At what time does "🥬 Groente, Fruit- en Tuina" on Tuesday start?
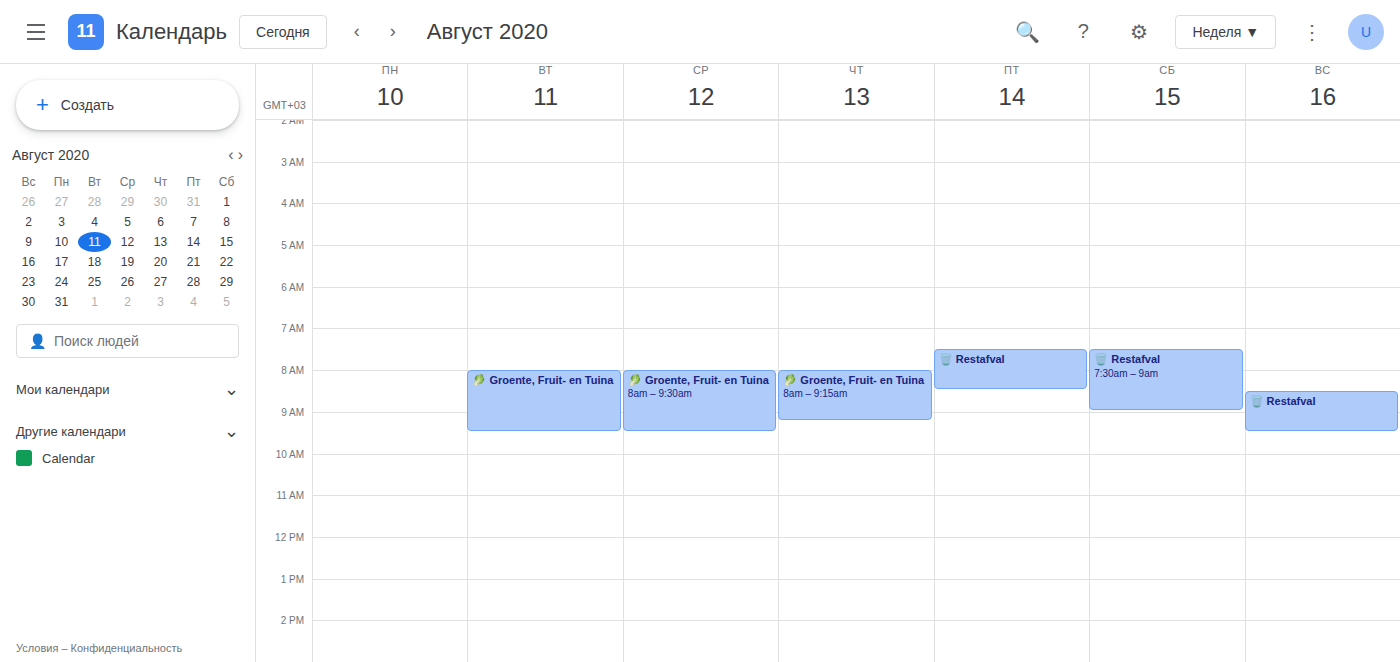
8:00 AM